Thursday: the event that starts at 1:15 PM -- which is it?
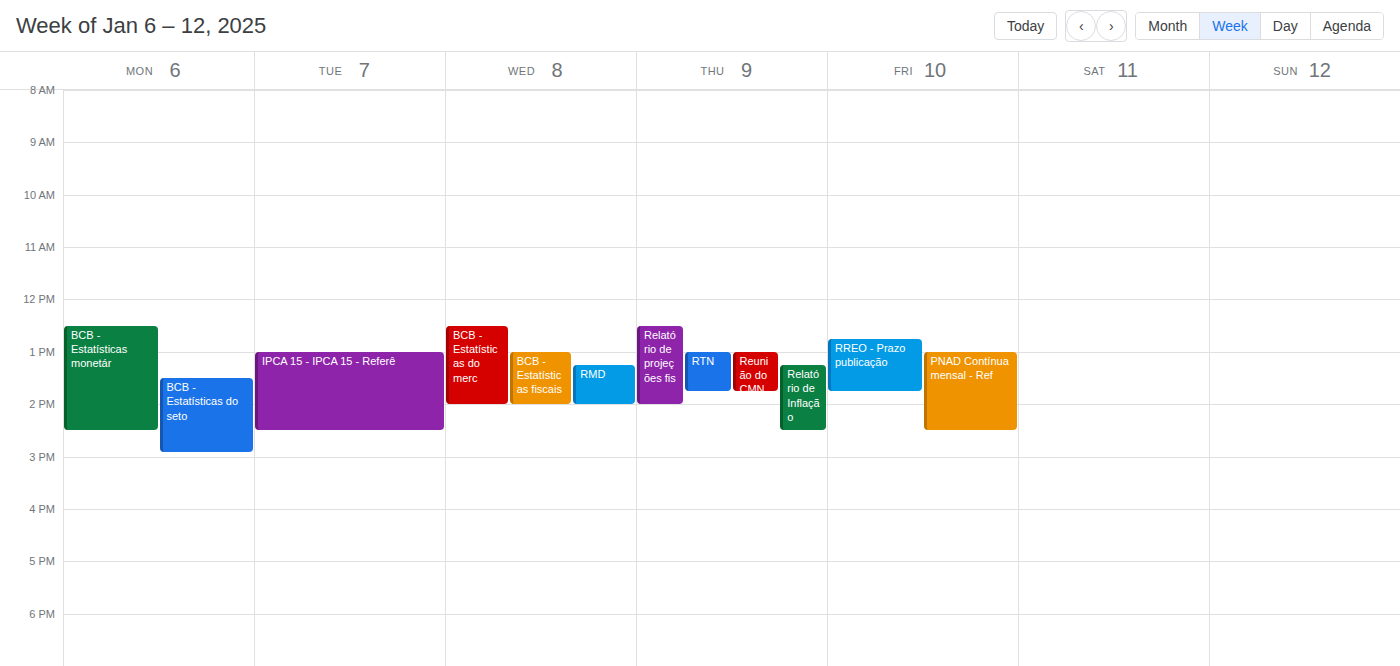
"Relatório de Inflação"